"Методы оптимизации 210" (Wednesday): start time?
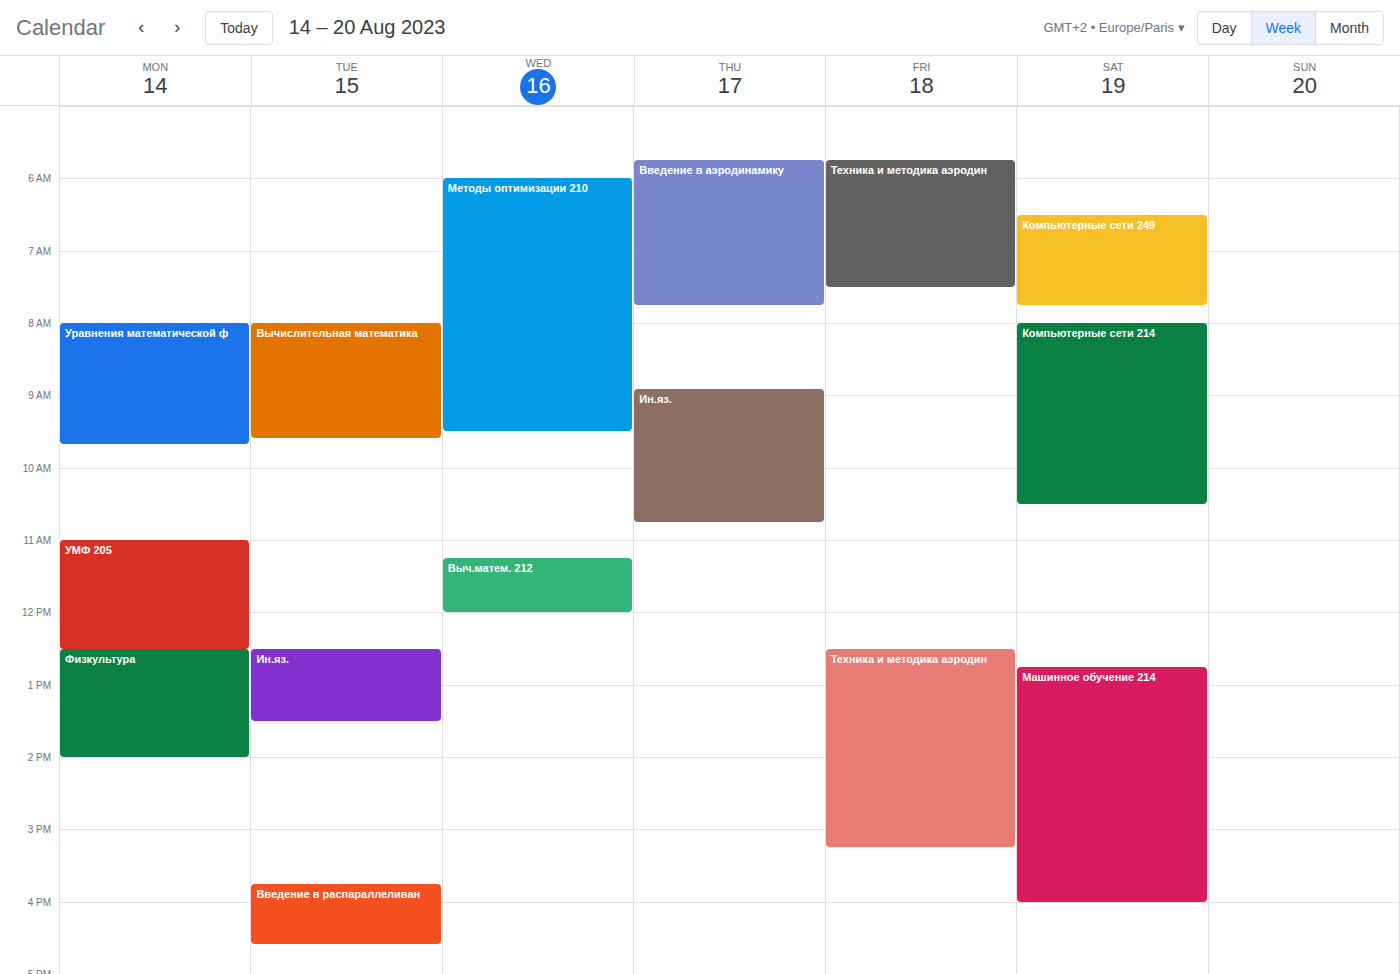
6:00 AM